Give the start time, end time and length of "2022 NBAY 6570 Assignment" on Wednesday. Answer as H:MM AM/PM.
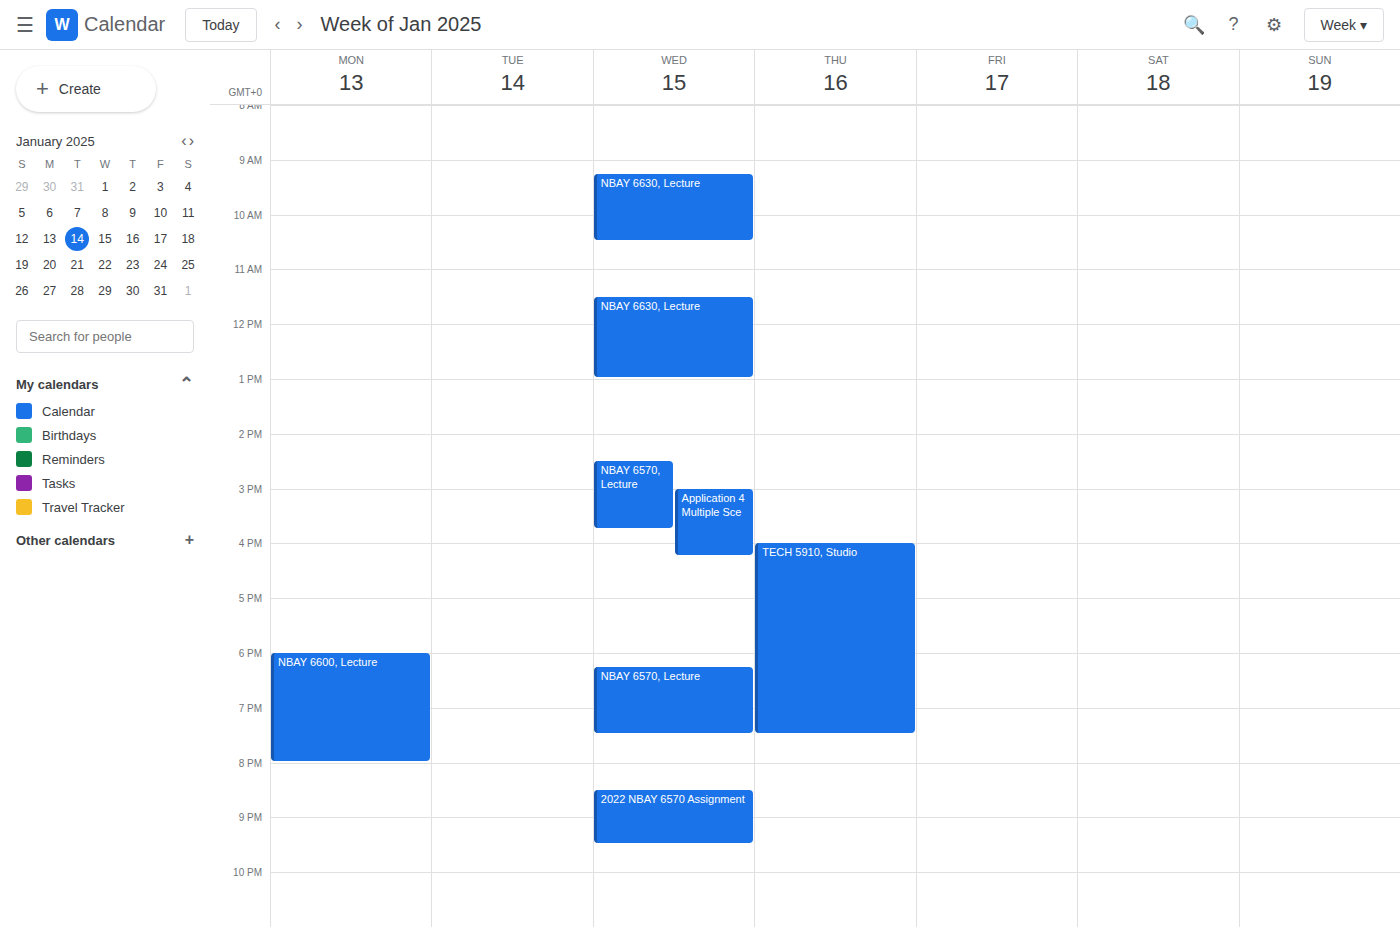
8:30 PM to 9:30 PM, 1 hour